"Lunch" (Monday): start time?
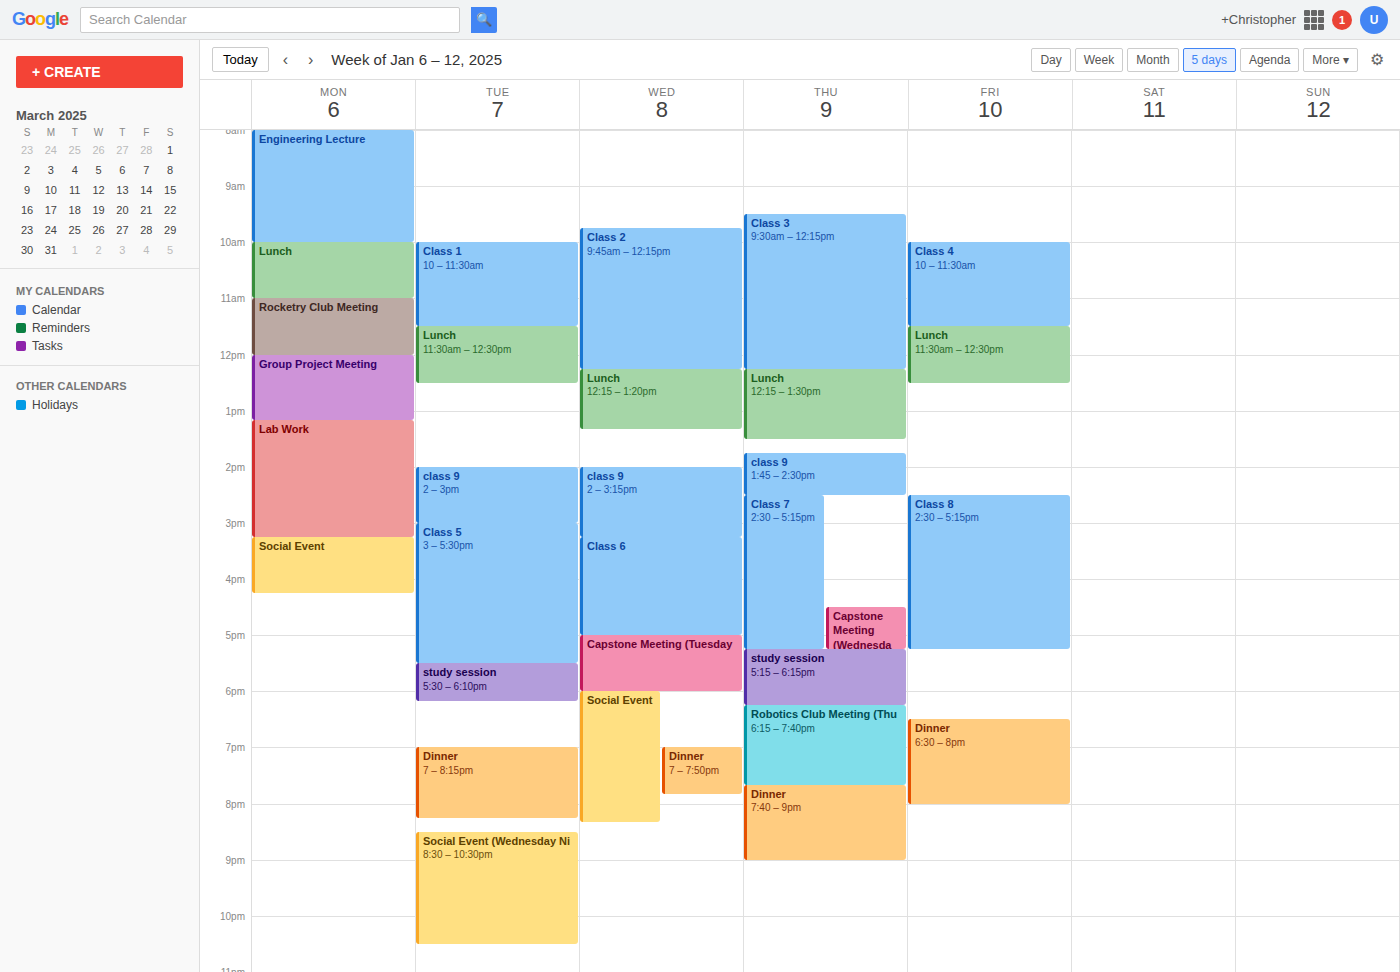
10:00 AM